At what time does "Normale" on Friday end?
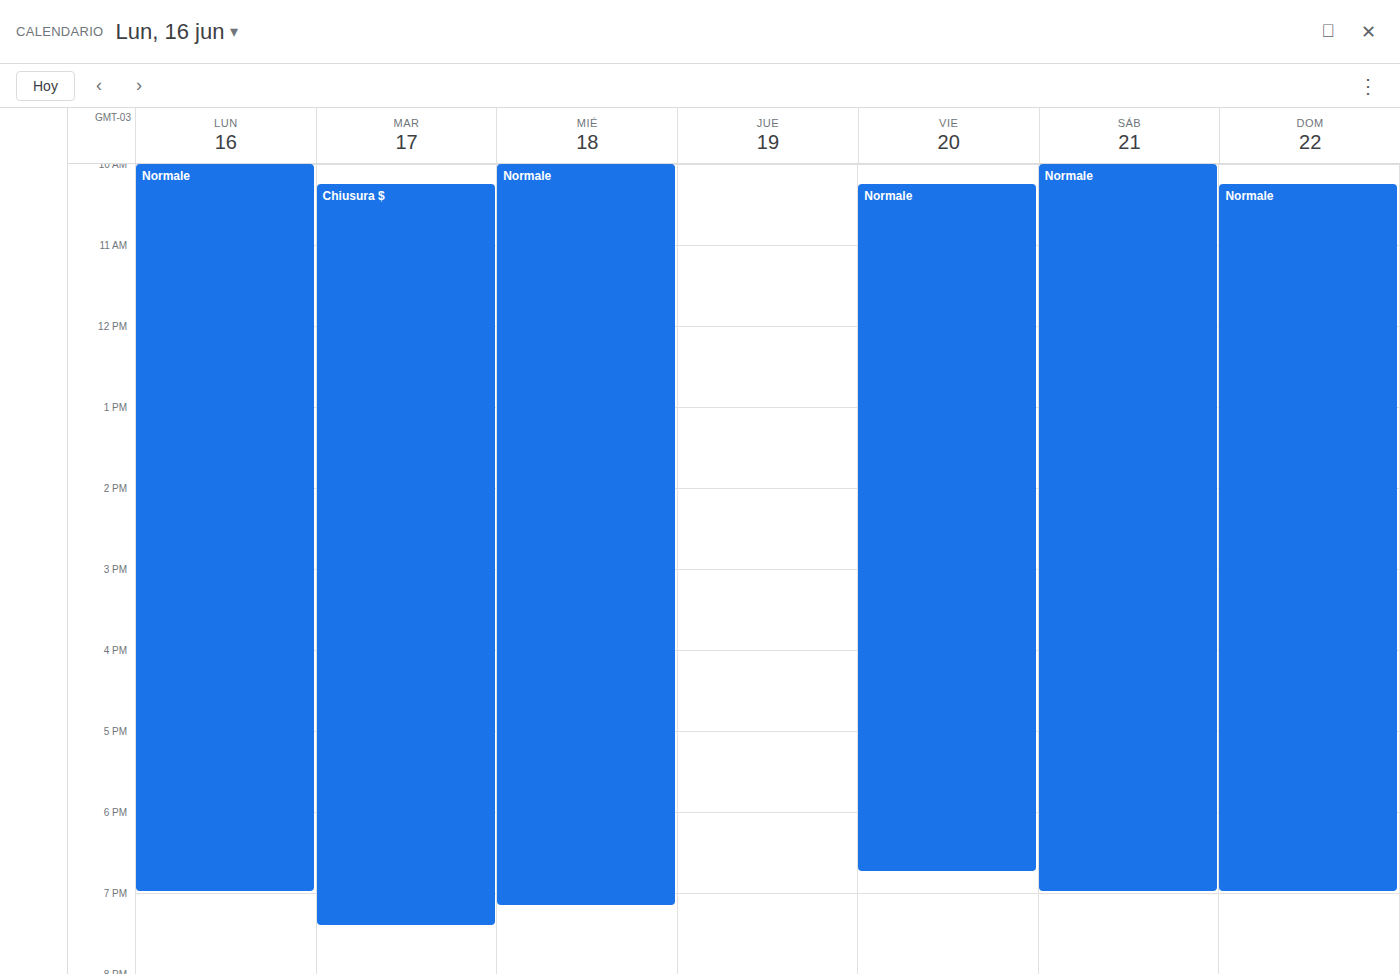
6:45 PM